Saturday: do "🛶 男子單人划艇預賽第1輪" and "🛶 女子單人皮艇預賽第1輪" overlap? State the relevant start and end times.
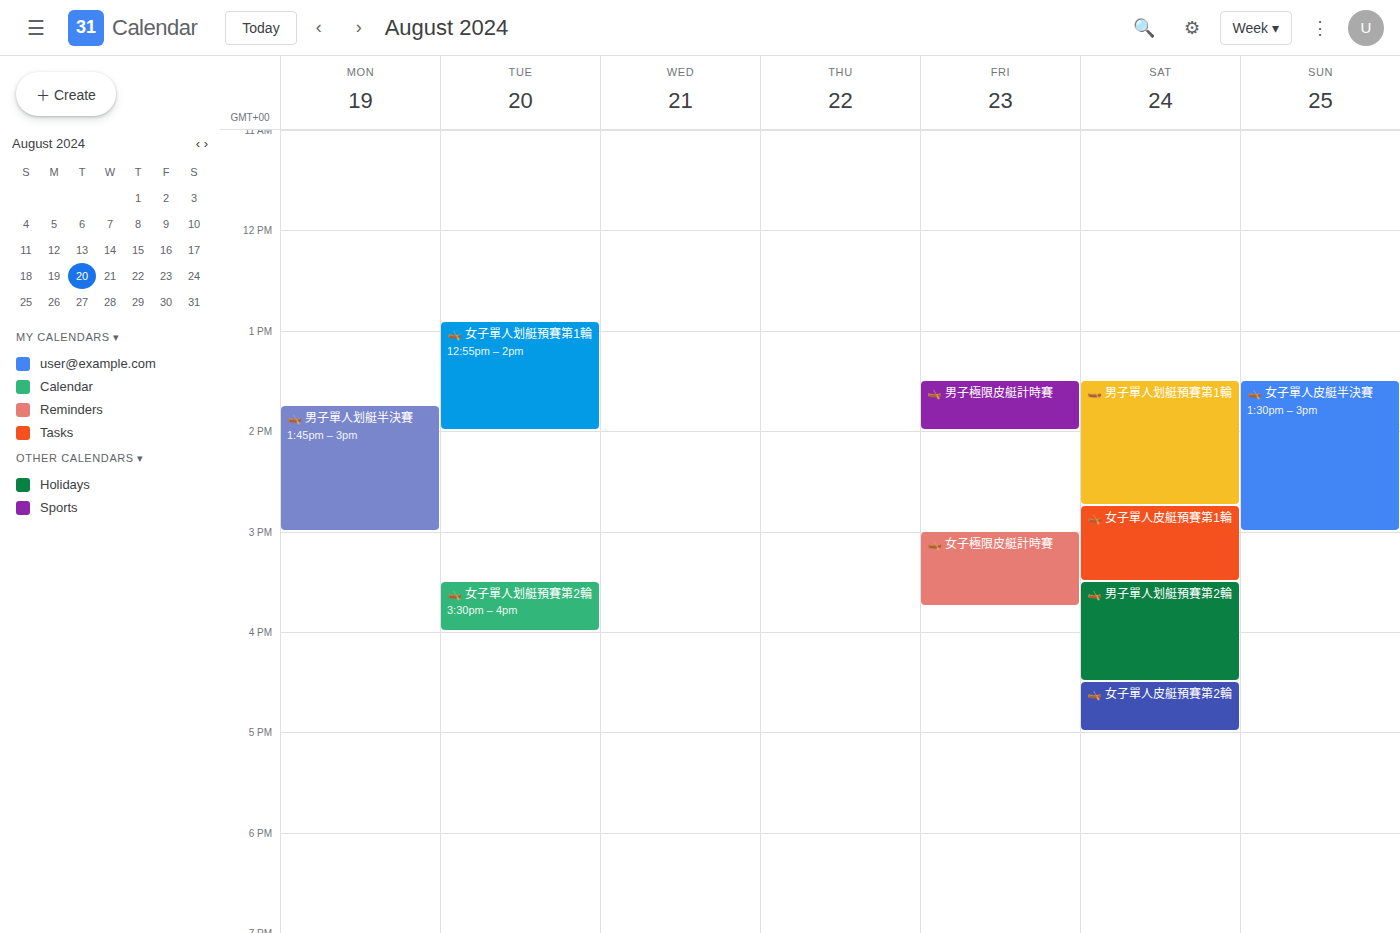
"🛶 男子單人划艇預賽第1輪" ends at 2:45 PM, exactly when "🛶 女子單人皮艇預賽第1輪" starts -- they touch but do not overlap.